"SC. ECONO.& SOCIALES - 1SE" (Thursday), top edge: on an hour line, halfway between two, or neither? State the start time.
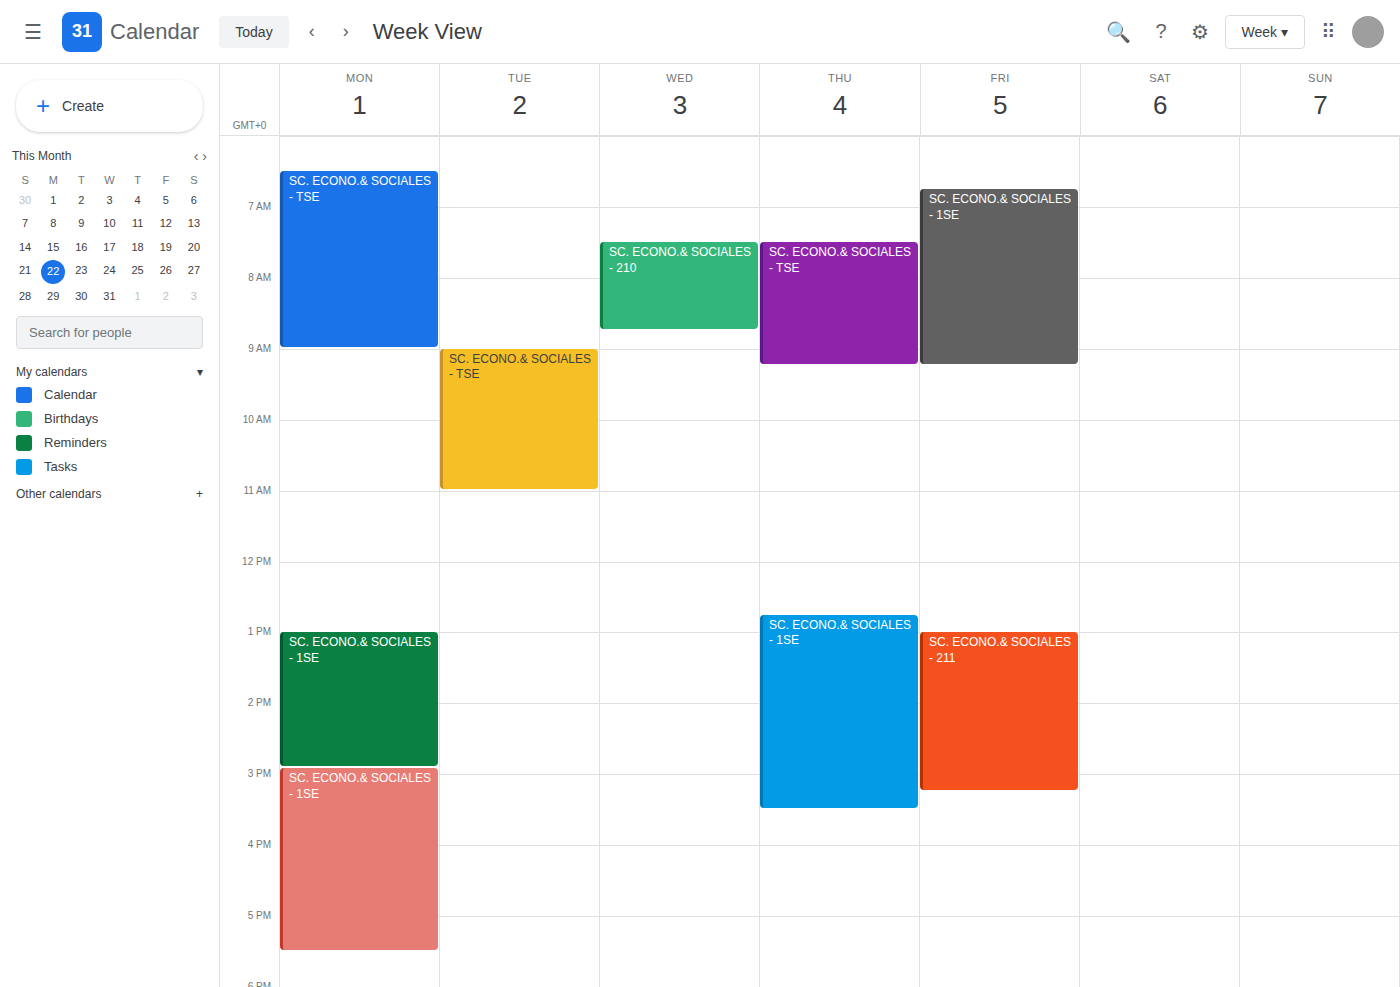
12:45 -- neither: three quarters of the way from the 12:00 line to the 13:00 line.